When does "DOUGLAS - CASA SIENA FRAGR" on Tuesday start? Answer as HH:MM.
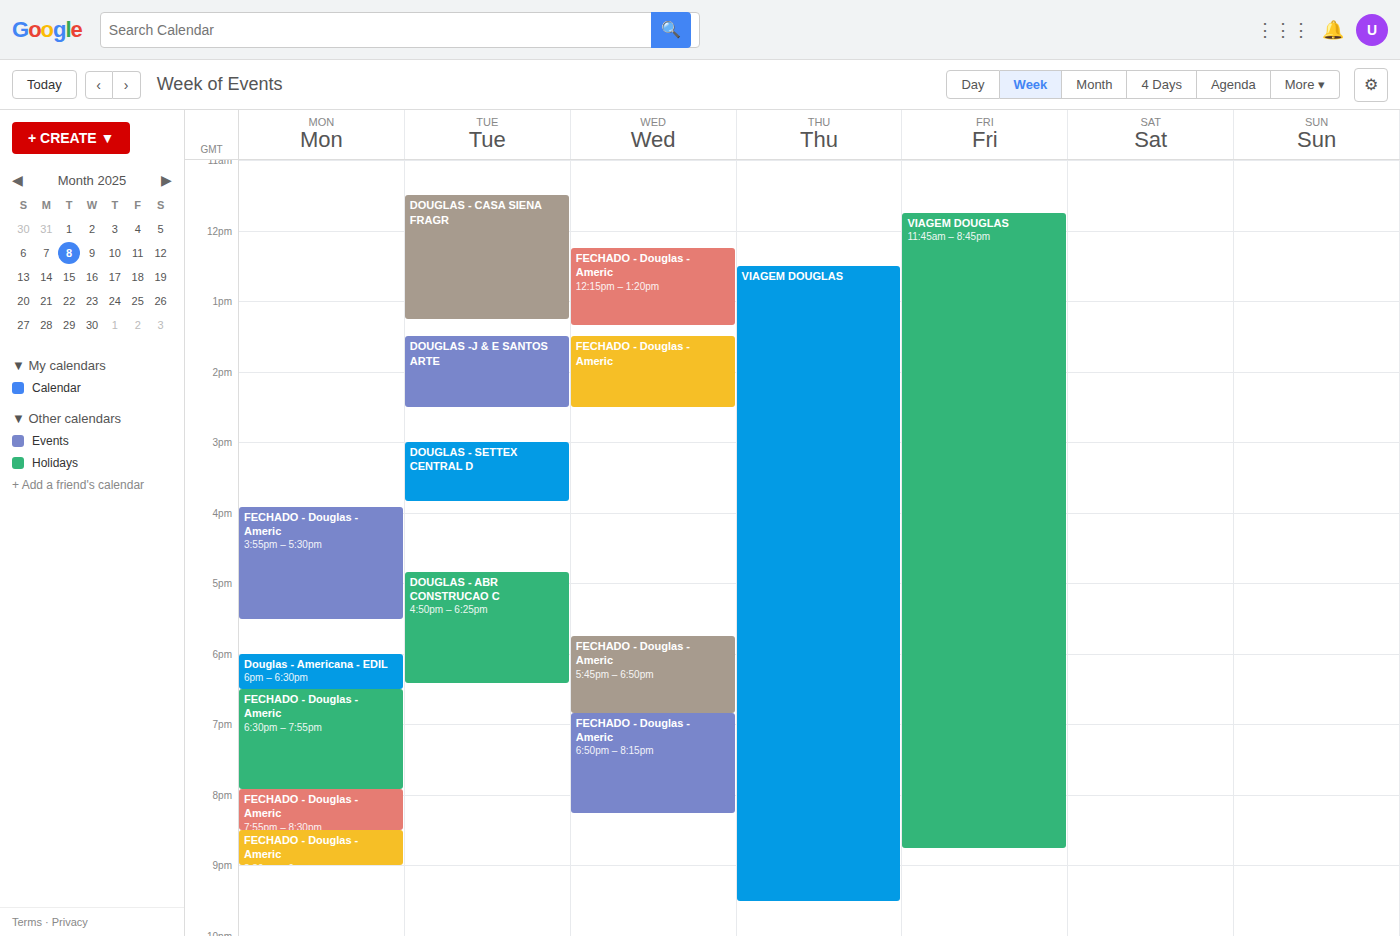
11:30